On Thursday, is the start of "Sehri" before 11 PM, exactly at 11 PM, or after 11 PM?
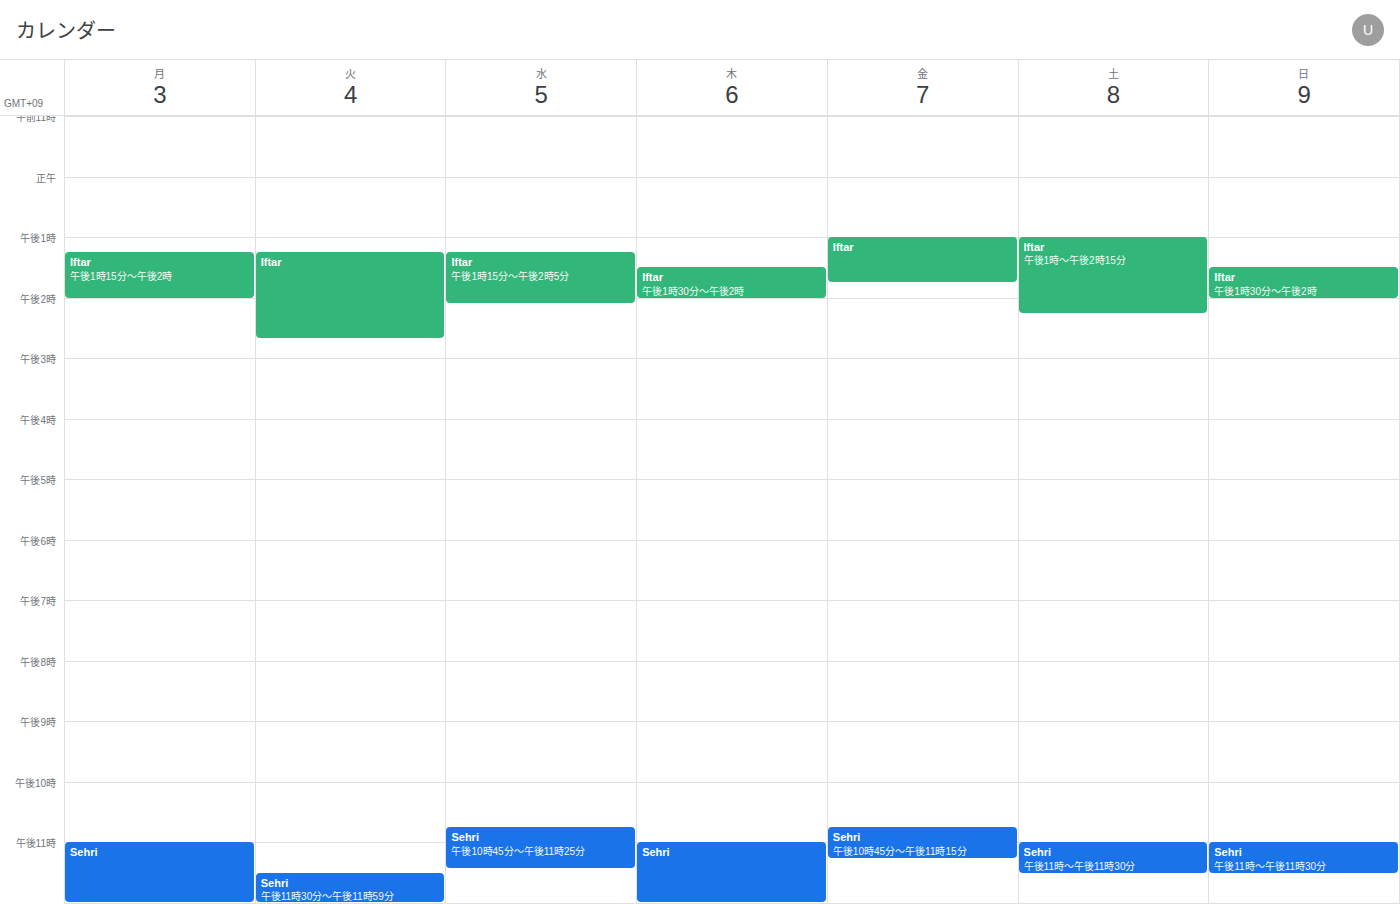
11:00 PM -- exactly at 11 PM, on the 11 PM line.